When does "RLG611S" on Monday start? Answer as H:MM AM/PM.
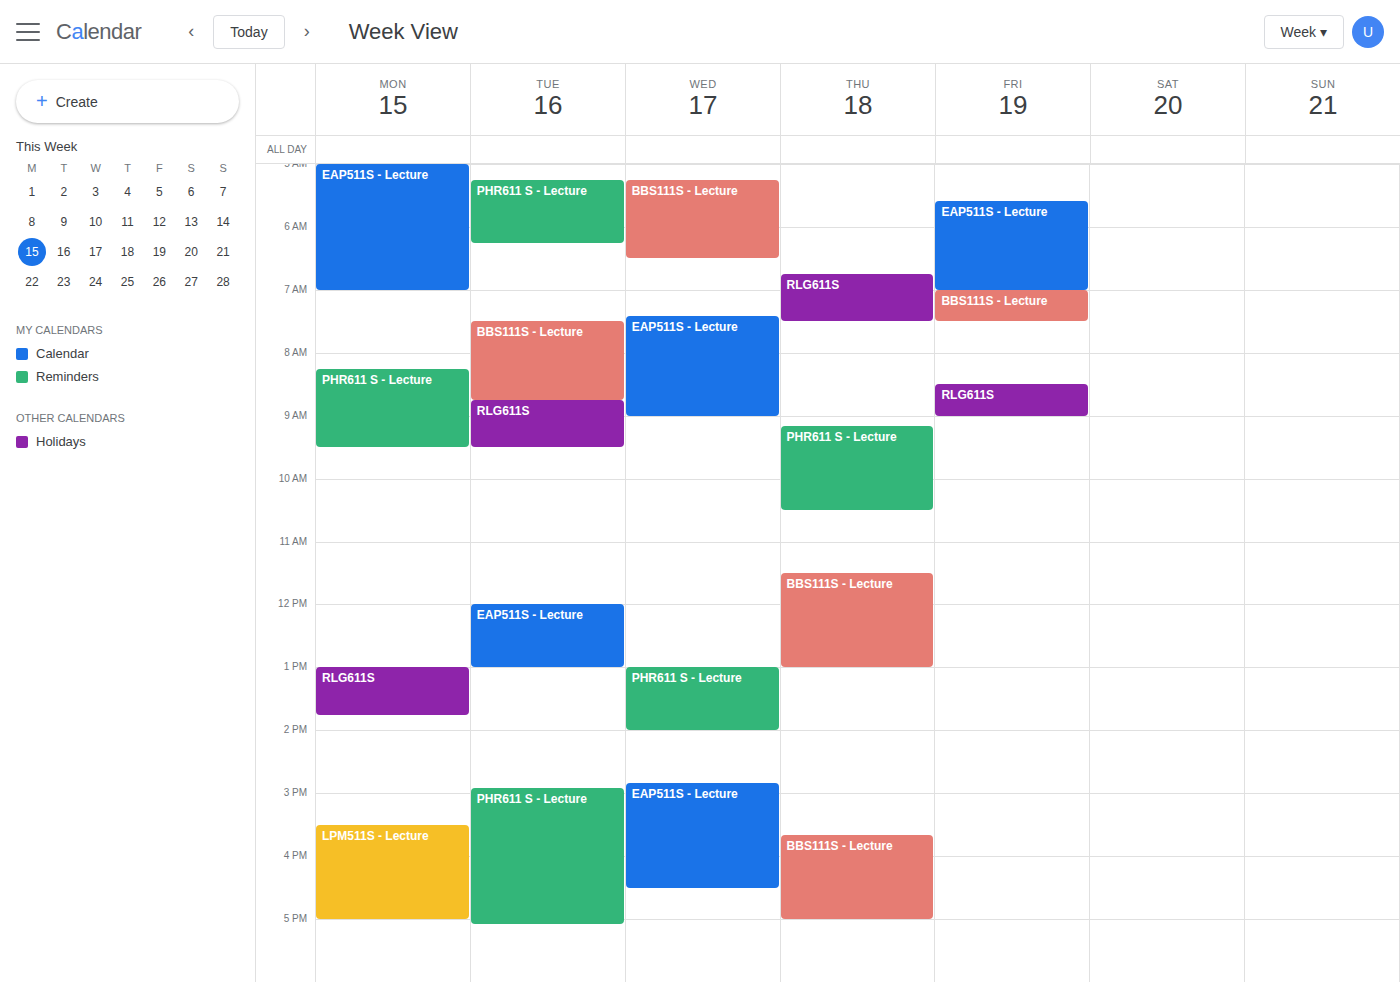
1:00 PM